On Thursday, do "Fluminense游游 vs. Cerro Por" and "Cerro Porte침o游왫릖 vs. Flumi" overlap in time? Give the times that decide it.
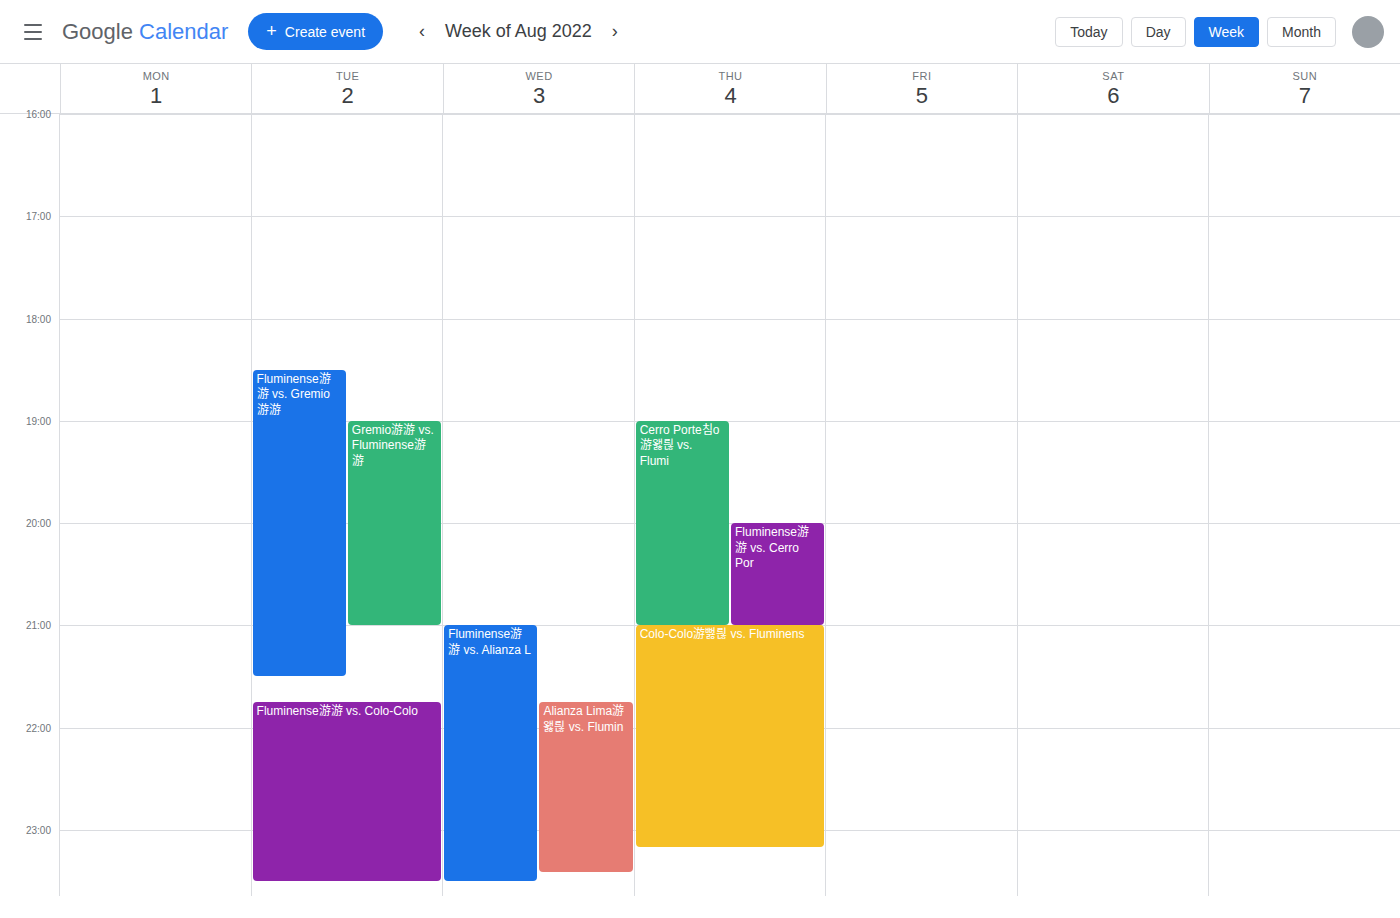
"Fluminense游游 vs. Cerro Por" starts at 8:00 PM, before "Cerro Porte침o游왫릖 vs. Flumi" ends at 9:00 PM -- they overlap.